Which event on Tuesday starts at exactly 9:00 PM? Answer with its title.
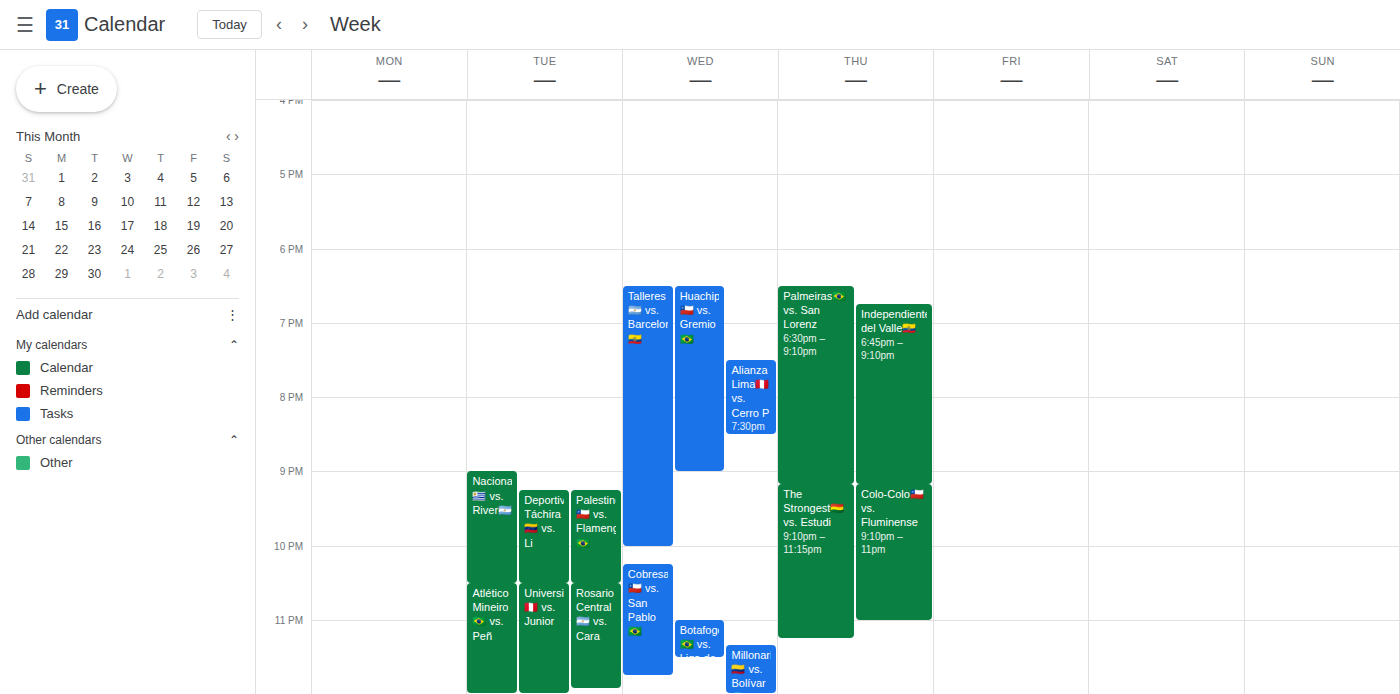
"Nacional🇺🇾 vs. River🇦🇷"